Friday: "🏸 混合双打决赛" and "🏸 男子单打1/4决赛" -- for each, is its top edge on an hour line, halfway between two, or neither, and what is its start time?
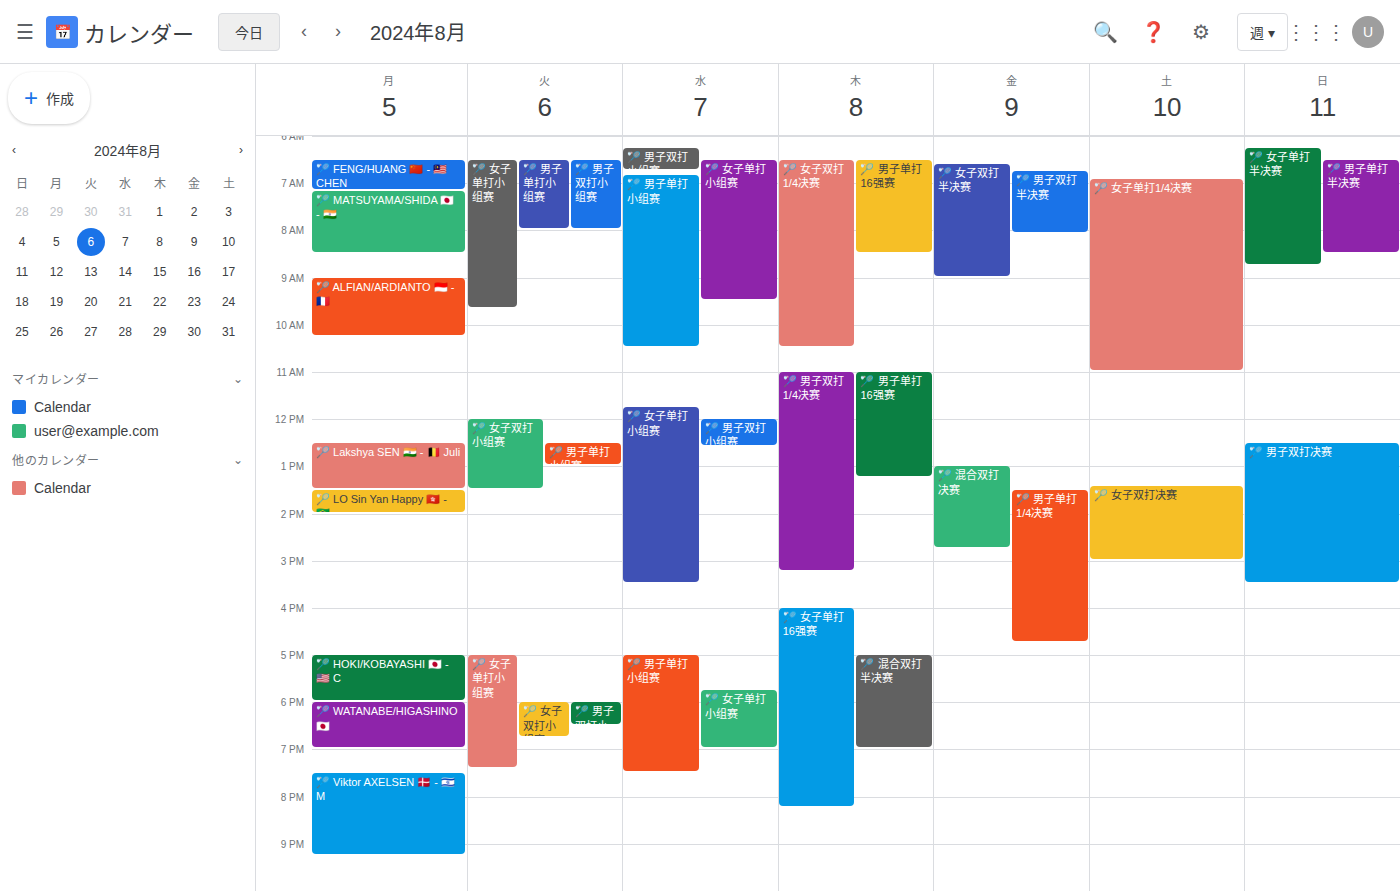
"🏸 混合双打决赛": 1:00 PM, exactly on the 1 PM line. "🏸 男子单打1/4决赛": 1:30 PM, halfway between the 1 PM and 2 PM lines.